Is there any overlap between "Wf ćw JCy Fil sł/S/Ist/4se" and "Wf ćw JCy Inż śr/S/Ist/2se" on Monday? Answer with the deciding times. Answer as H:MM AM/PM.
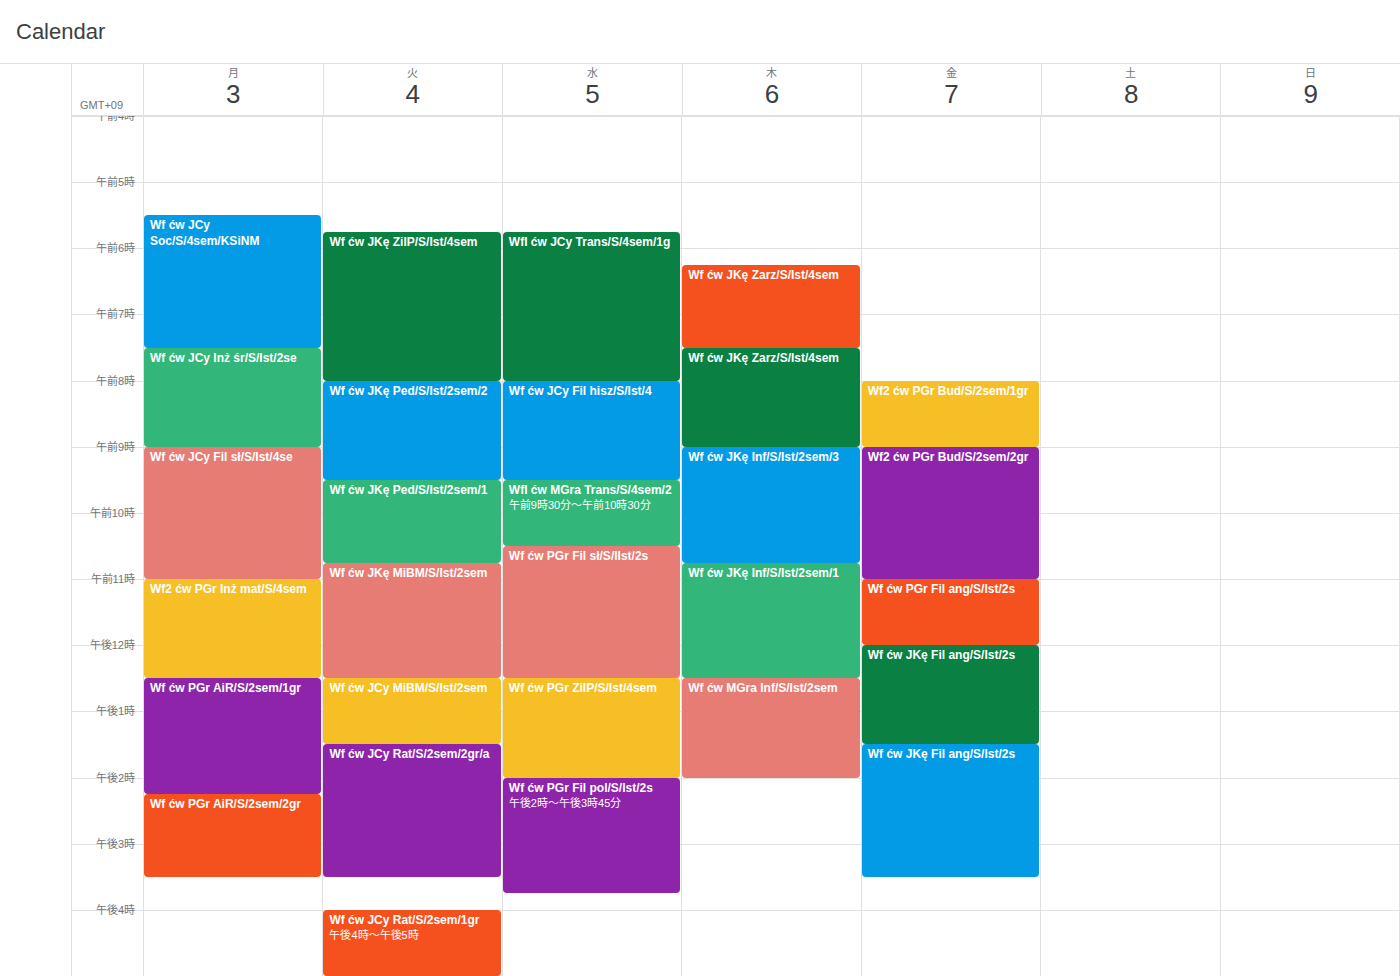
"Wf ćw JCy Inż śr/S/Ist/2se" ends at 9:00 AM, exactly when "Wf ćw JCy Fil sł/S/Ist/4se" starts -- they touch but do not overlap.